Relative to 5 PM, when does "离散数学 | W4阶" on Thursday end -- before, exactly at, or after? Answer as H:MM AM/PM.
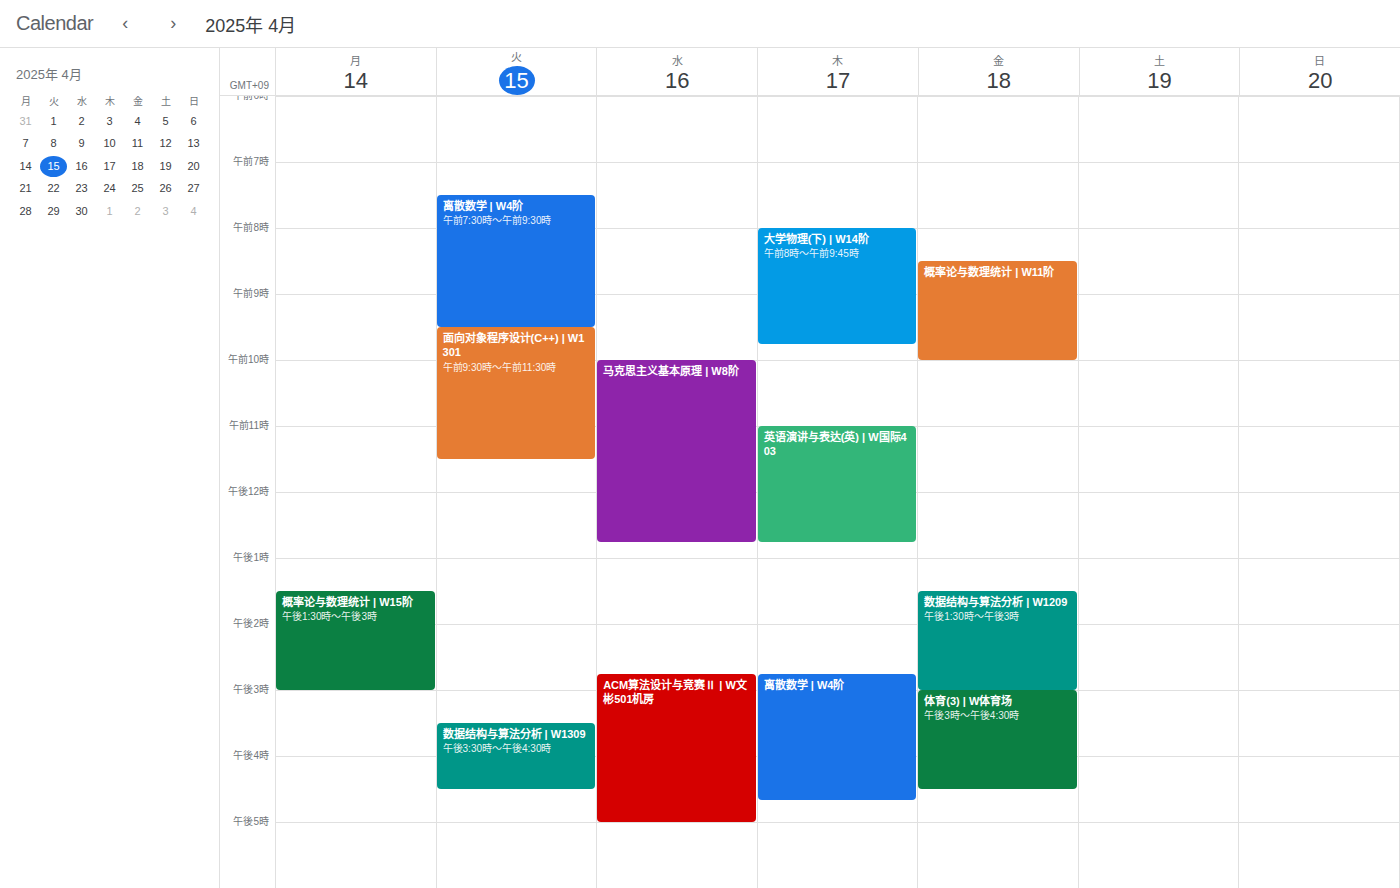
4:40 PM -- before 5 PM, 20 minutes above the 5 PM line.